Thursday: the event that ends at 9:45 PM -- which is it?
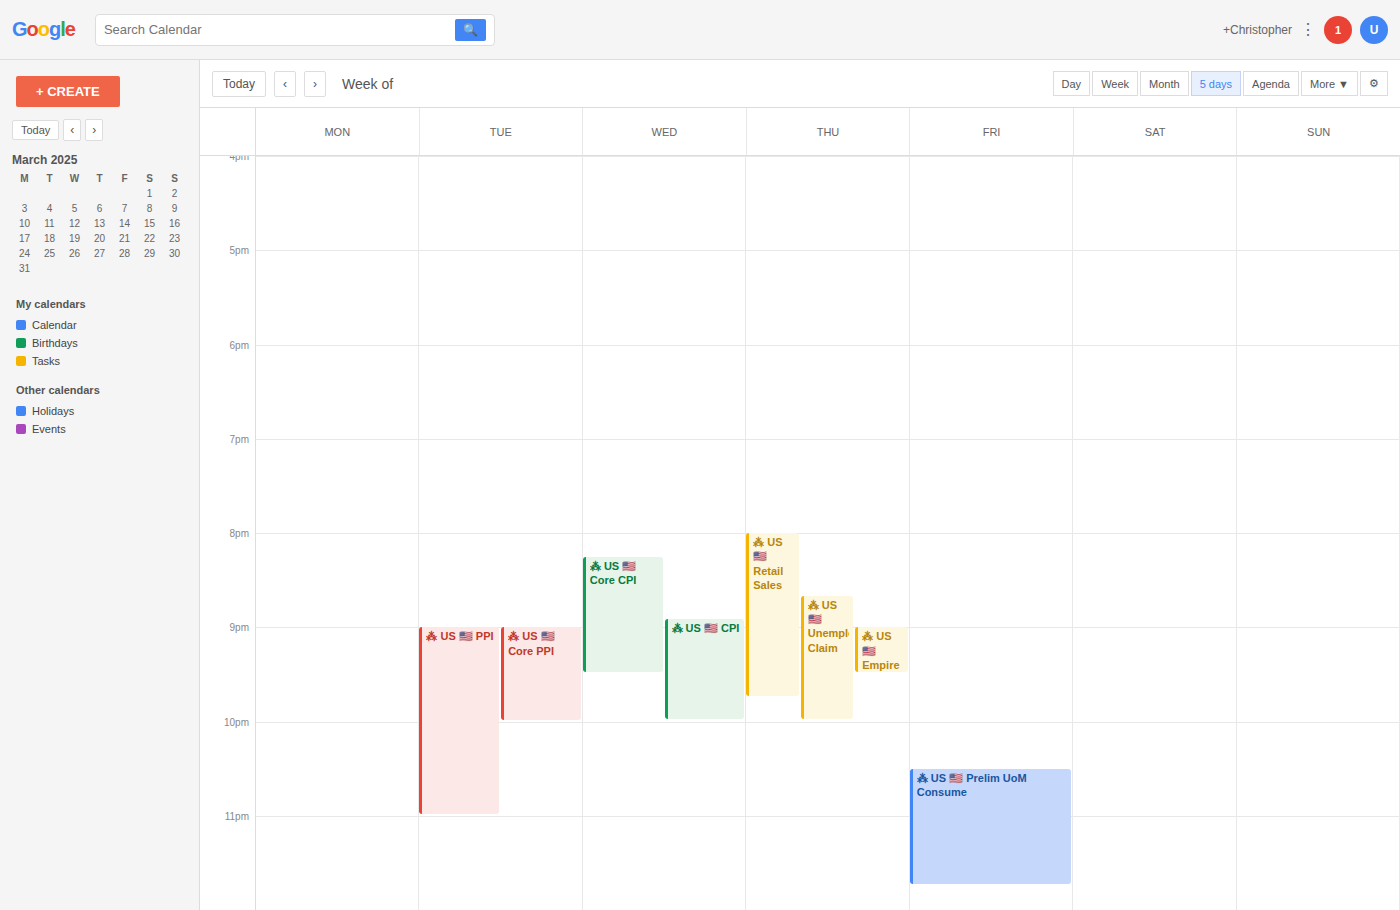
"⁂ US 🇺🇸 Retail Sales"